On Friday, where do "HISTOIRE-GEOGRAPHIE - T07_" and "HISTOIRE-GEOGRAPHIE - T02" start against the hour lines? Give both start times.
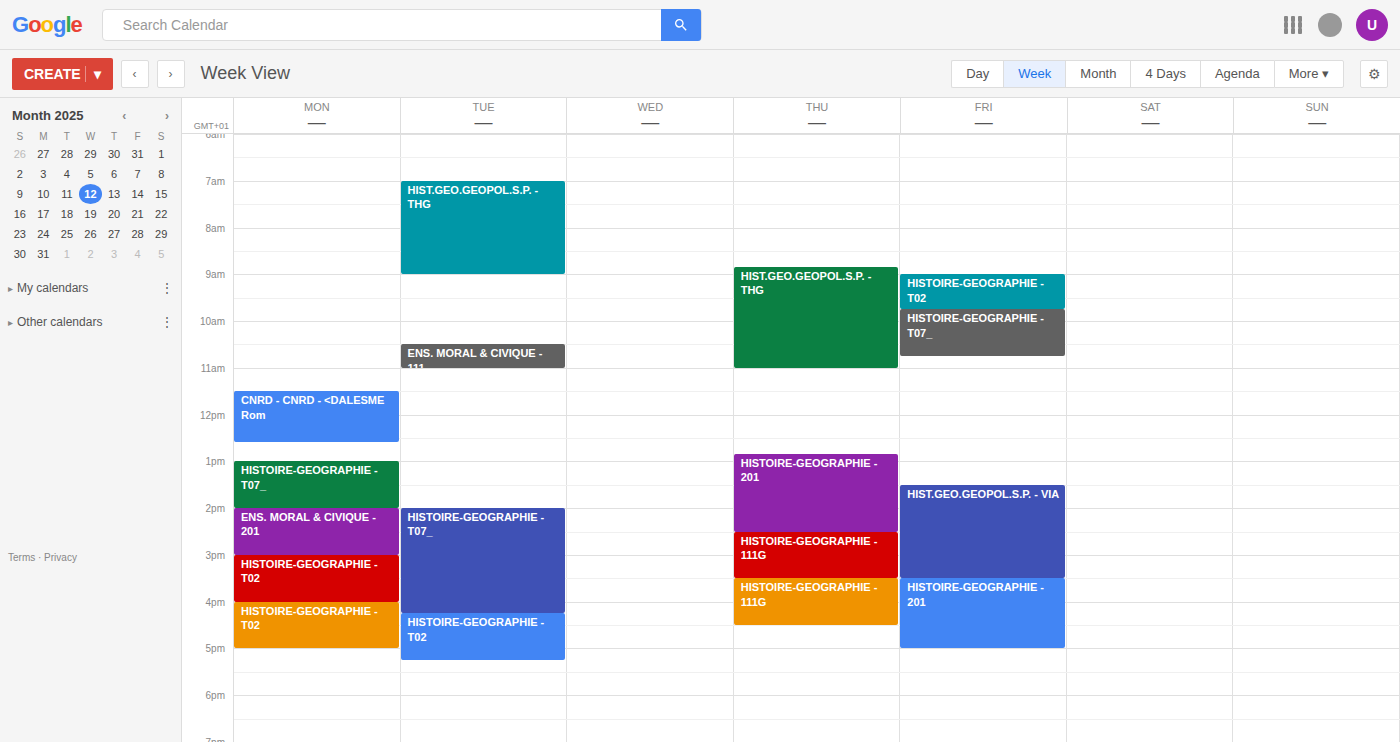
"HISTOIRE-GEOGRAPHIE - T07_": 9:45 AM, neither: three quarters of the way from the 9 AM line to the 10 AM line. "HISTOIRE-GEOGRAPHIE - T02": 9:00 AM, exactly on the 9 AM line.